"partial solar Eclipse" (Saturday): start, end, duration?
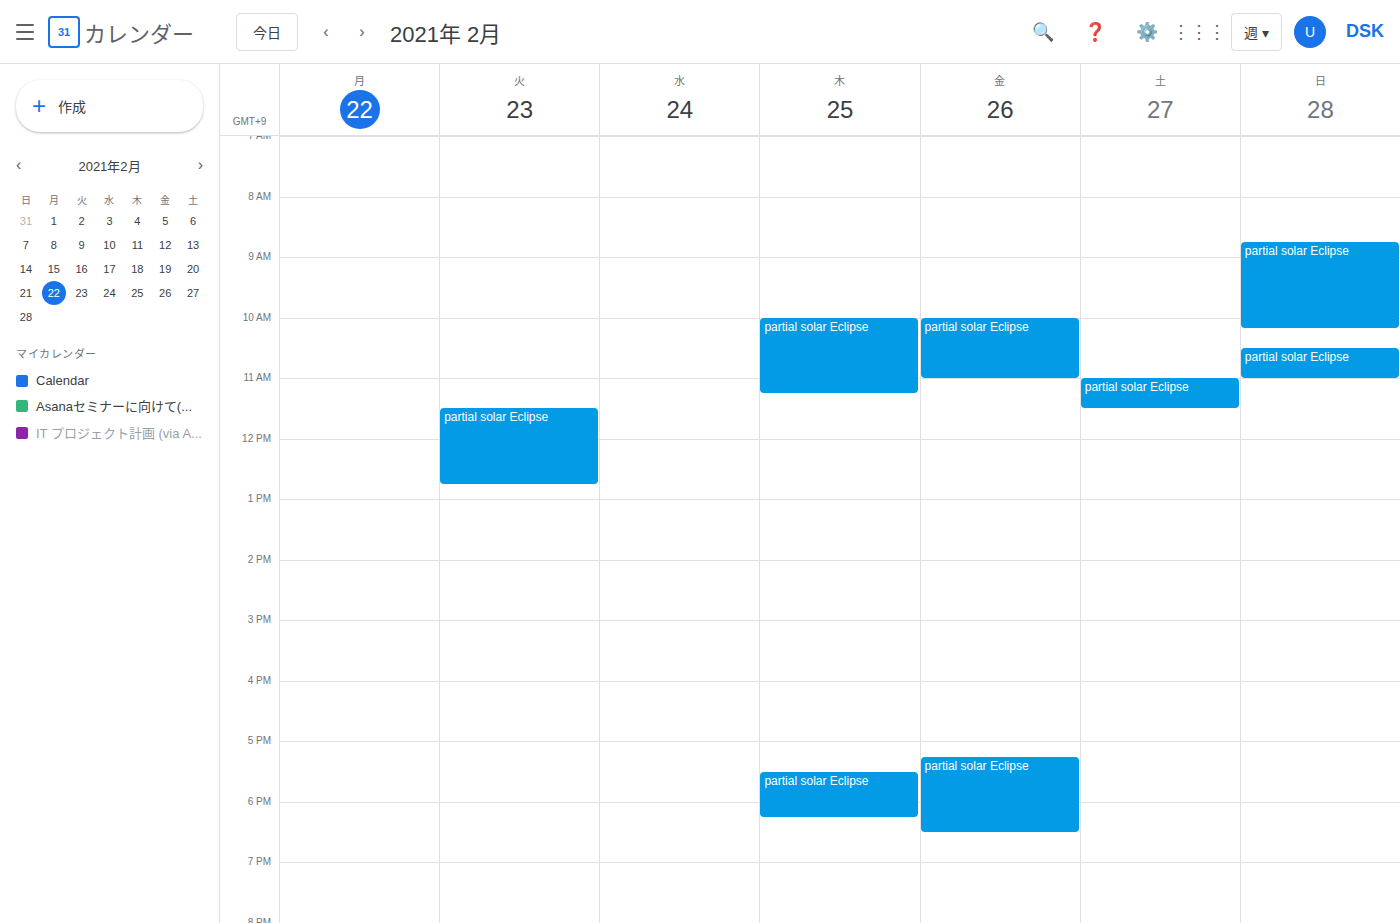
11:00 AM to 11:30 AM, 30 minutes